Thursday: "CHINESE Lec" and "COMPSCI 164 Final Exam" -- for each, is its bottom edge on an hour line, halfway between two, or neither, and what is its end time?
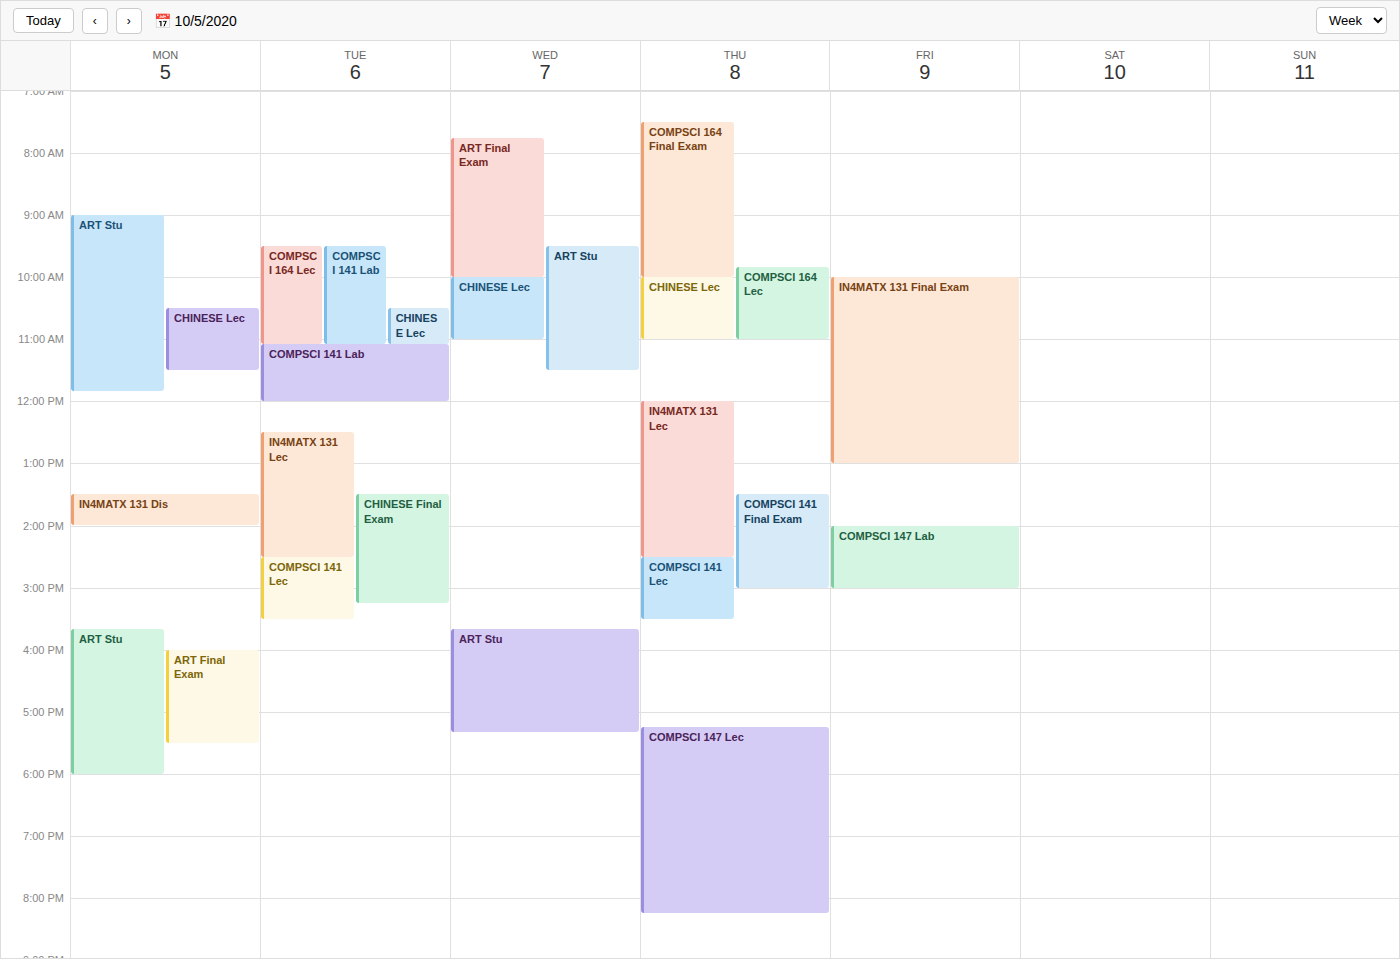
"CHINESE Lec": 11:00 AM, exactly on the 11 AM line. "COMPSCI 164 Final Exam": 10:00 AM, exactly on the 10 AM line.